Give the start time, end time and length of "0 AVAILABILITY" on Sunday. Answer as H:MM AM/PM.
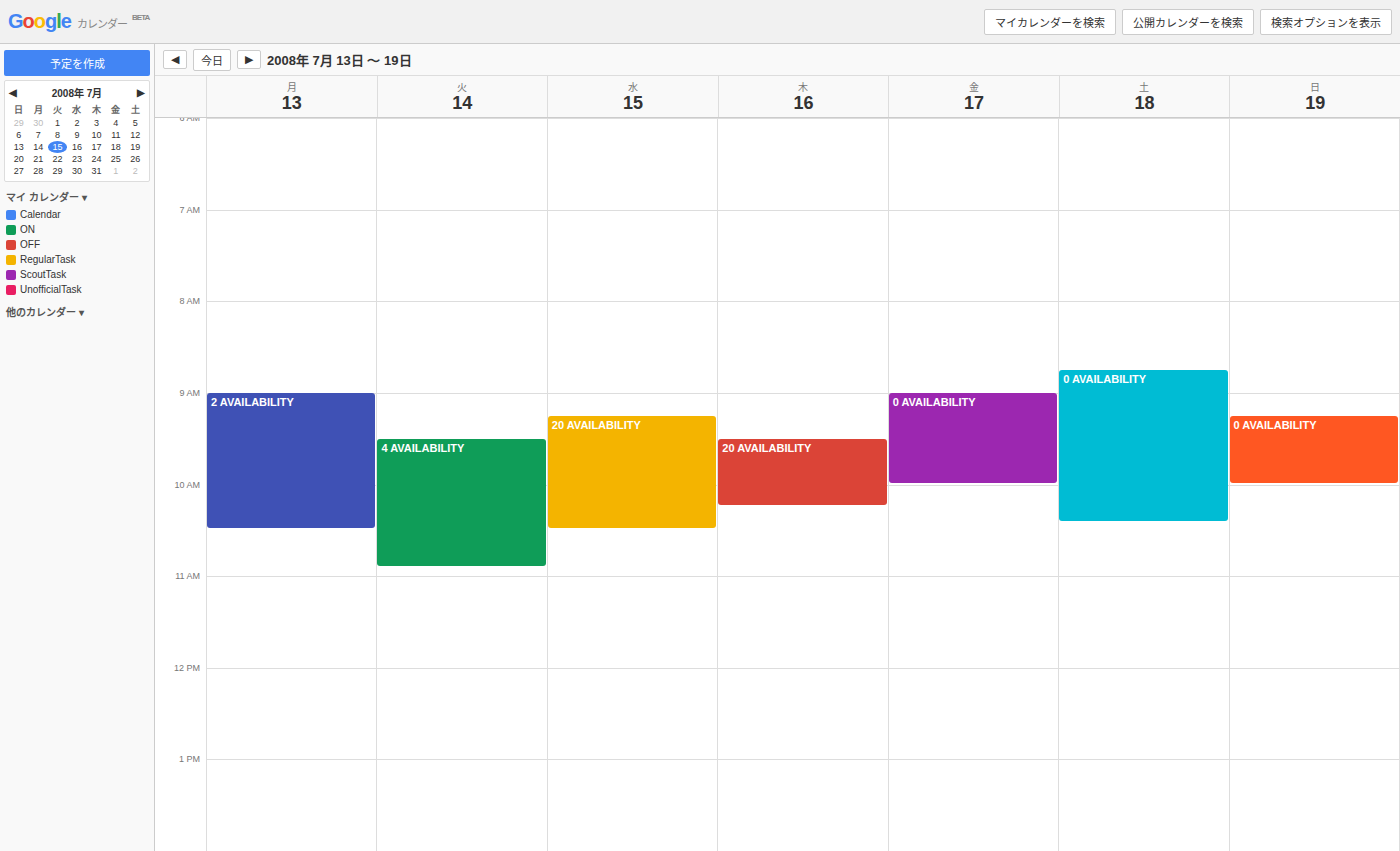
9:15 AM to 10:00 AM, 45 minutes